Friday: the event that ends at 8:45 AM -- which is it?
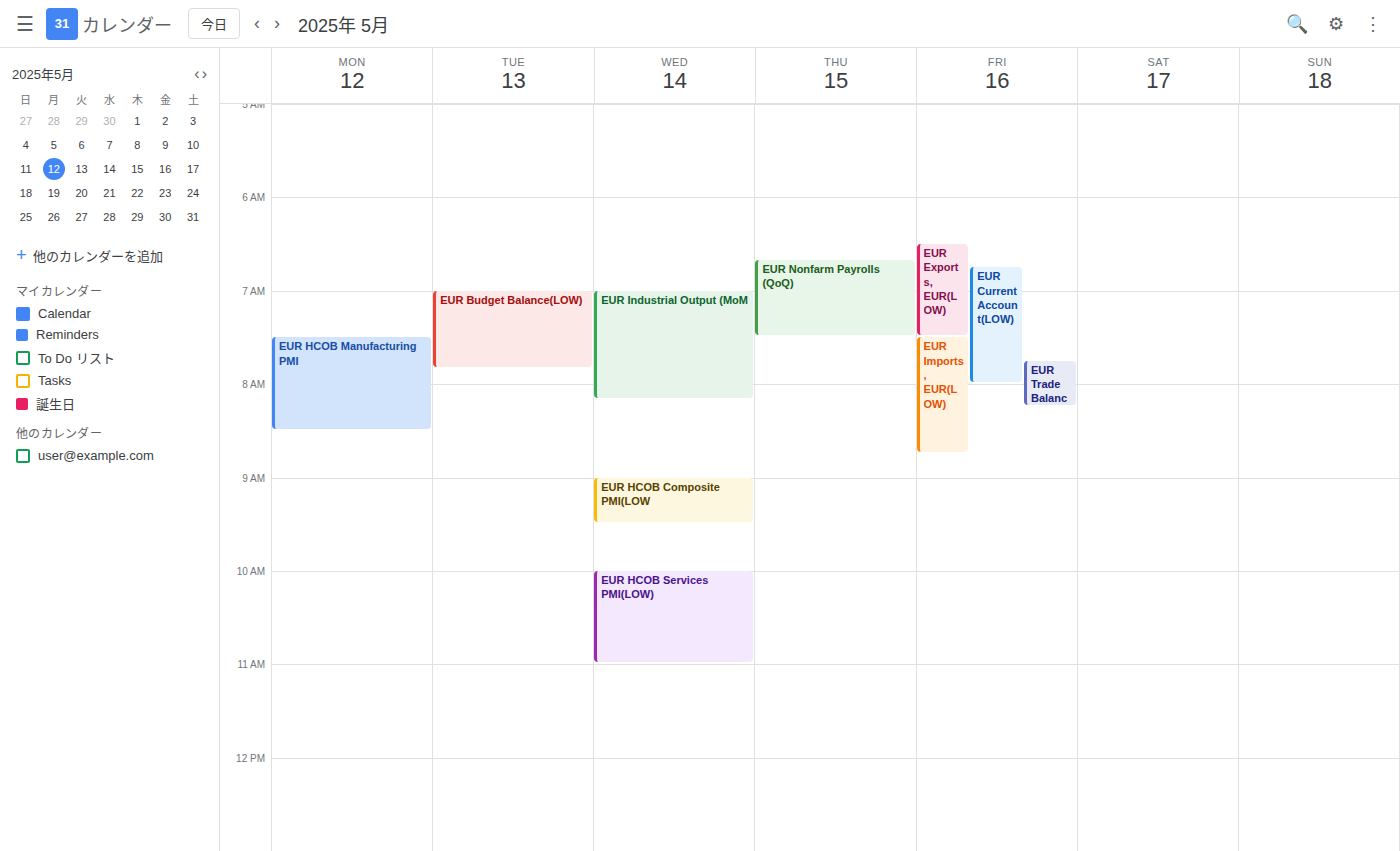
"EUR Imports, EUR(LOW)"